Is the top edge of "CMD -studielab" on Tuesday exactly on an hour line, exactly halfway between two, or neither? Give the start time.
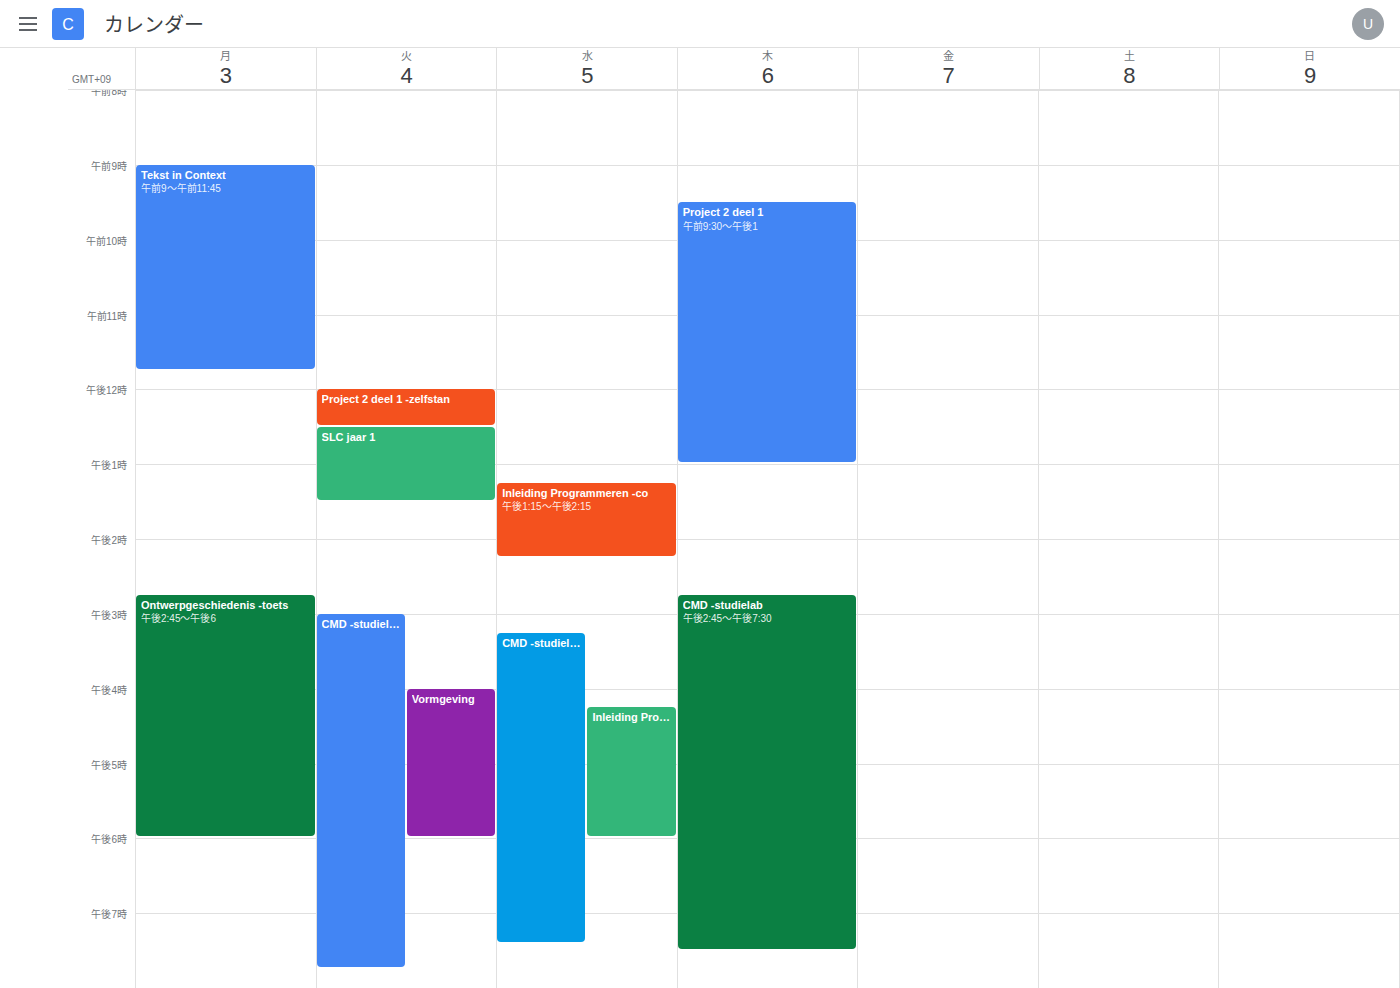
3:00 PM -- exactly on the 3 PM line.